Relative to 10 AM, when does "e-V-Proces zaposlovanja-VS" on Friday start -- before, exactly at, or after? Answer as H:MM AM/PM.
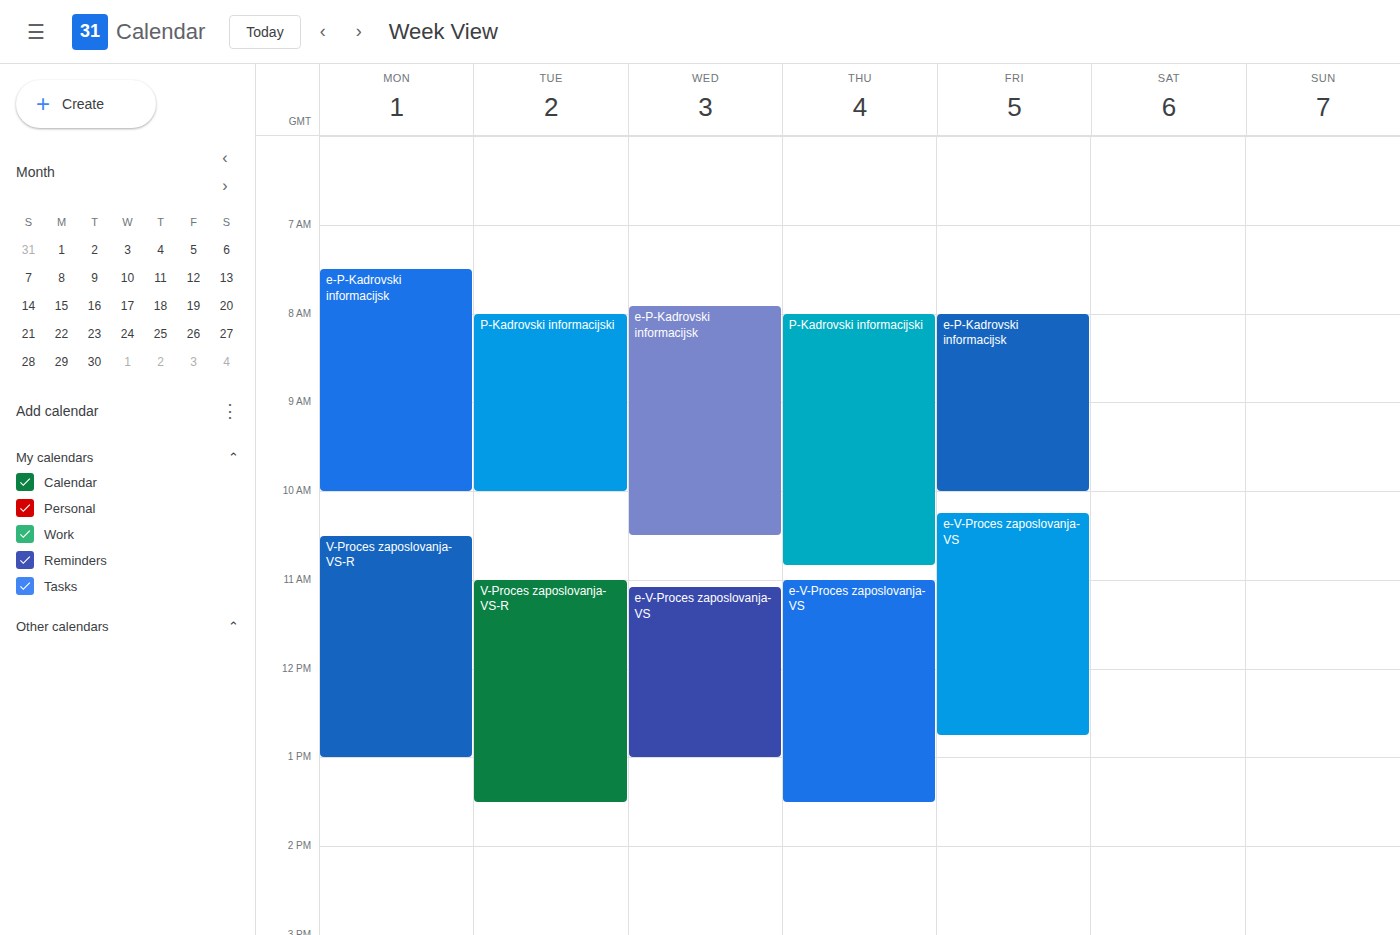
10:15 AM -- after 10 AM, 15 minutes below the 10 AM line.